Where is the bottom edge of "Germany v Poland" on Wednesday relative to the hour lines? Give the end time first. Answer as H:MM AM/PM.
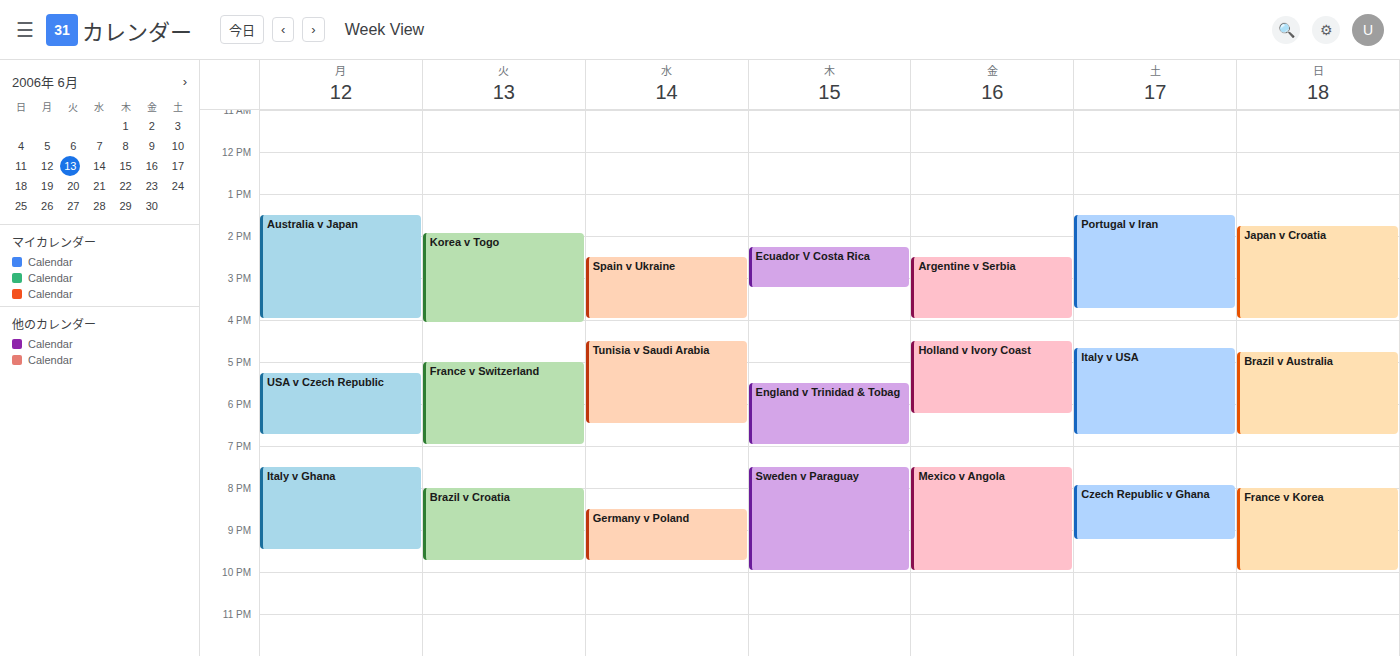
9:45 PM -- neither: three quarters of the way from the 9 PM line to the 10 PM line.